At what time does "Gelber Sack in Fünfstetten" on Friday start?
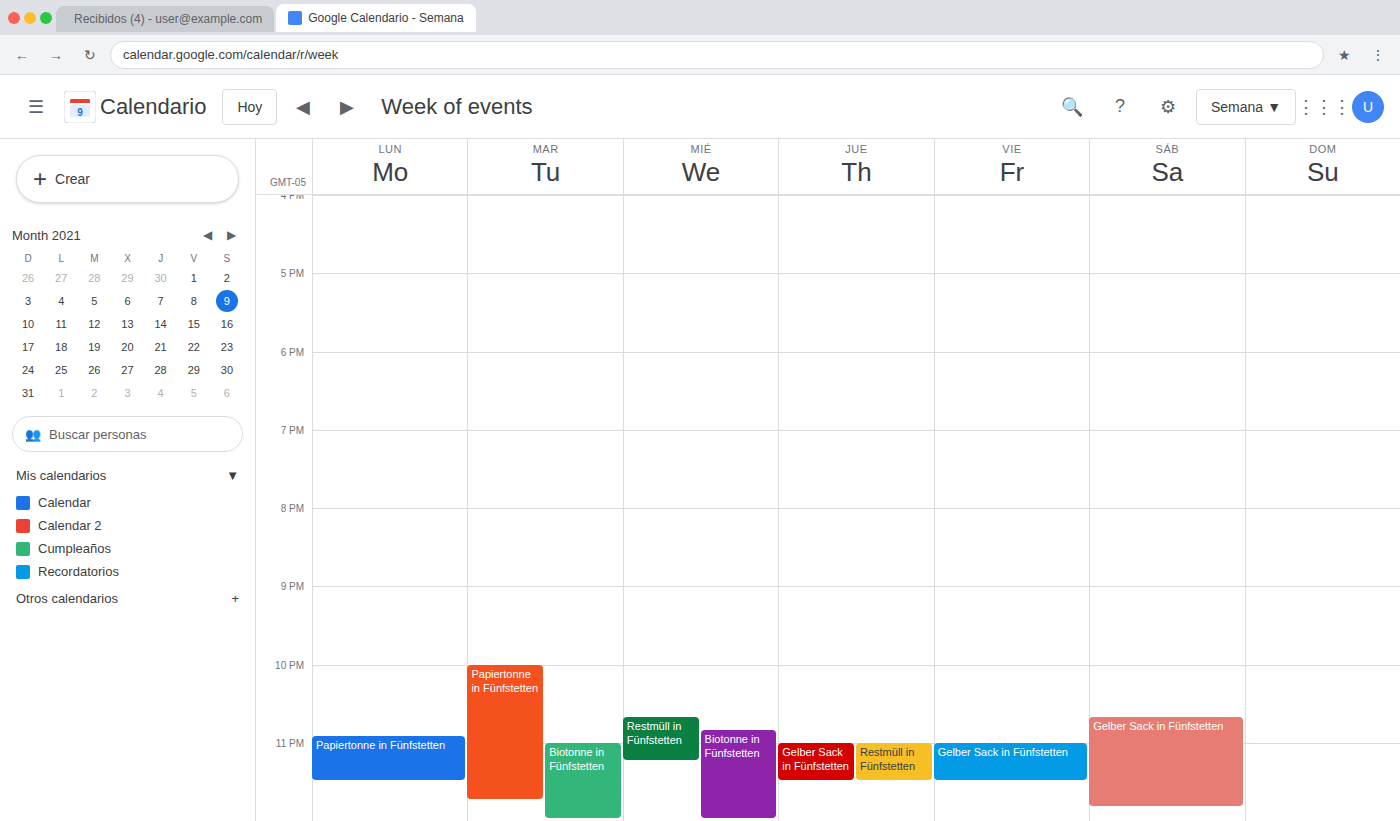
11:00 PM